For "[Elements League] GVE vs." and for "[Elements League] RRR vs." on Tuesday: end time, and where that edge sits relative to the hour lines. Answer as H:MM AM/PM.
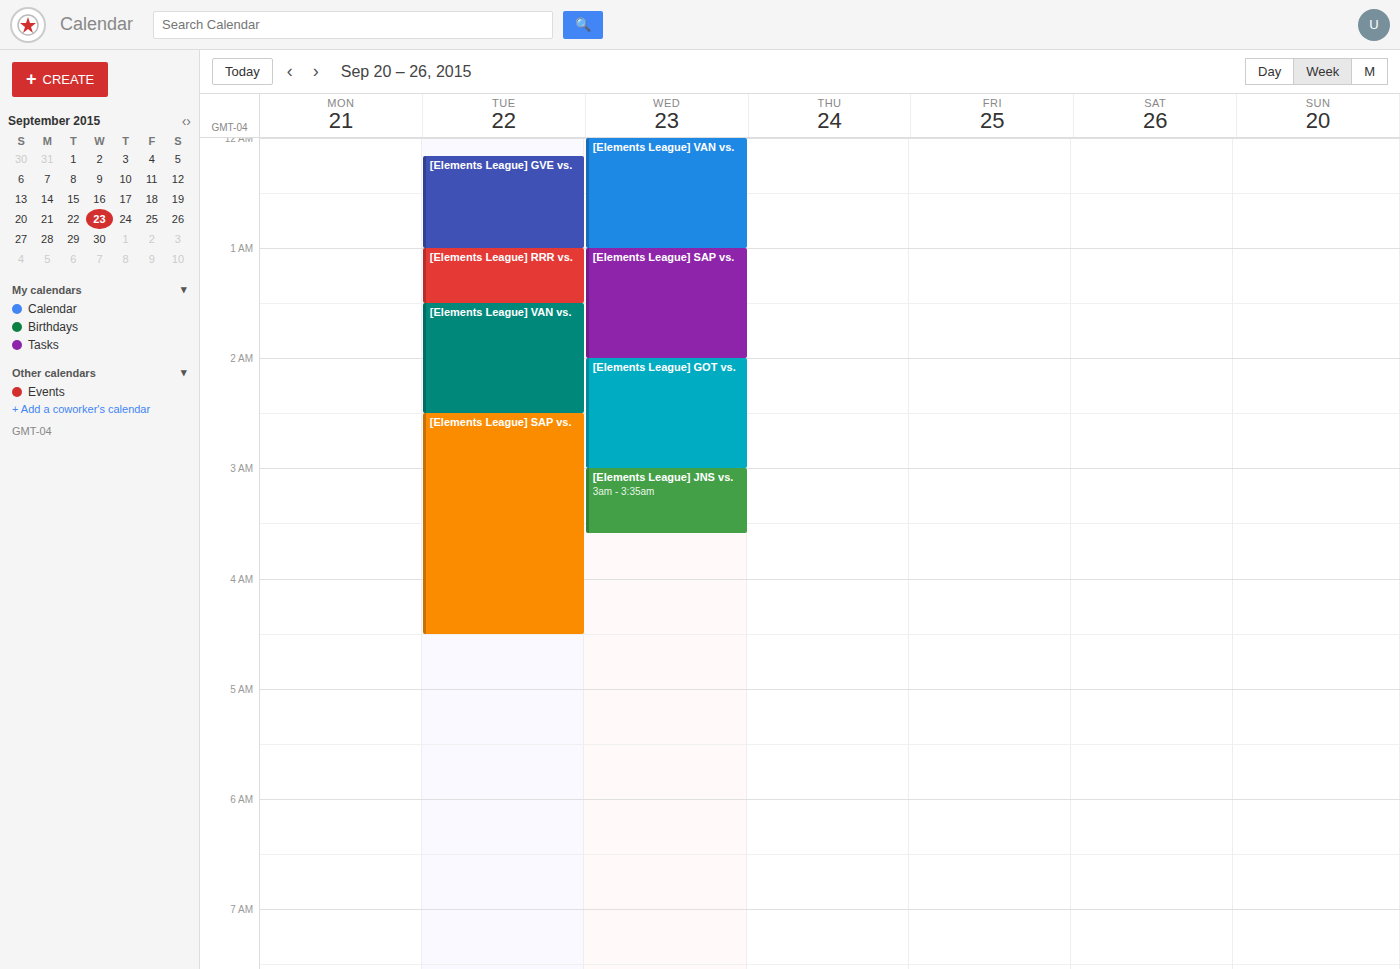
"[Elements League] GVE vs.": 1:00 AM, exactly on the 1 AM line. "[Elements League] RRR vs.": 1:30 AM, halfway between the 1 AM and 2 AM lines.